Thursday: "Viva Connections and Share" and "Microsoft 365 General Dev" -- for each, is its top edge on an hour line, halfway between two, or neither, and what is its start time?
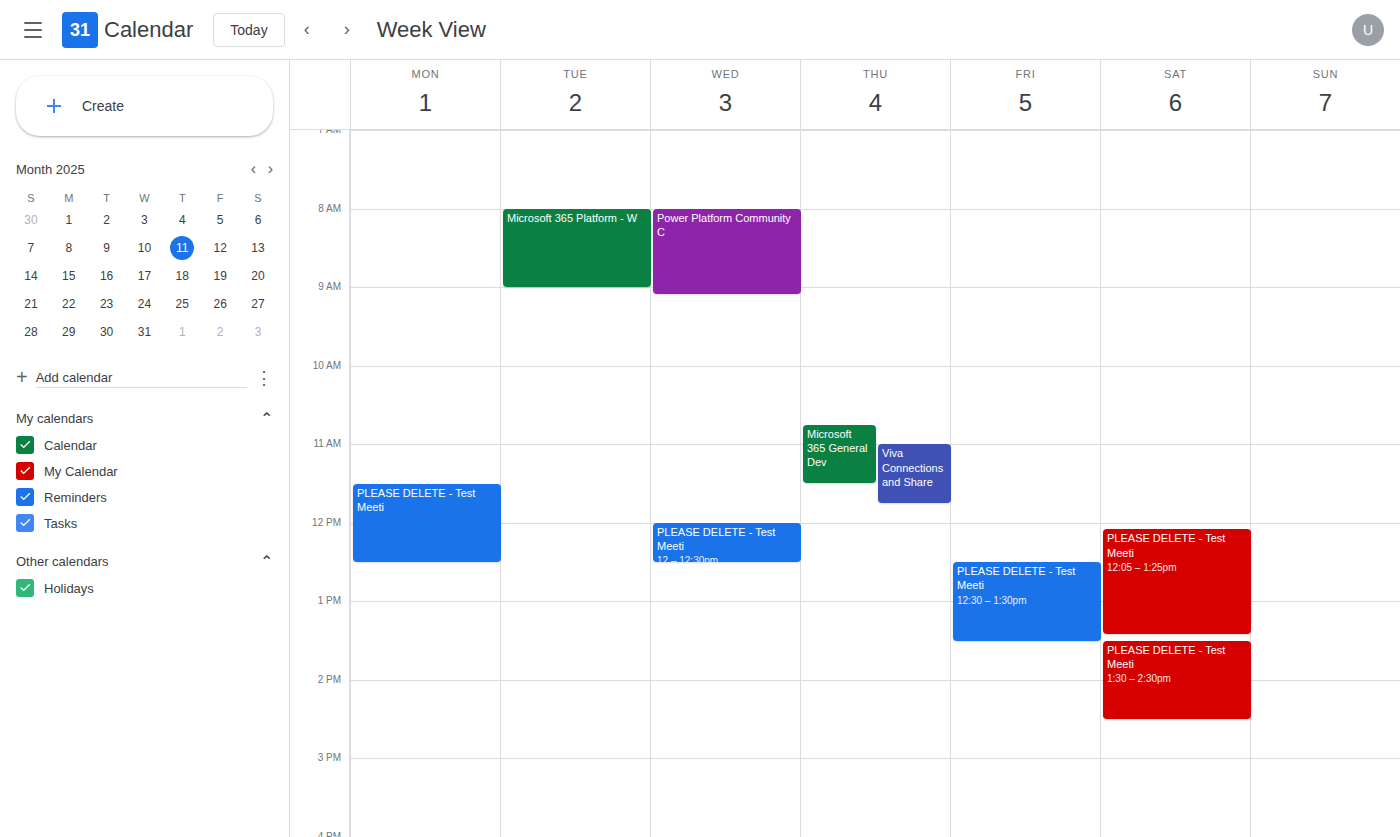
"Viva Connections and Share": 11:00 AM, exactly on the 11 AM line. "Microsoft 365 General Dev": 10:45 AM, neither: three quarters of the way from the 10 AM line to the 11 AM line.